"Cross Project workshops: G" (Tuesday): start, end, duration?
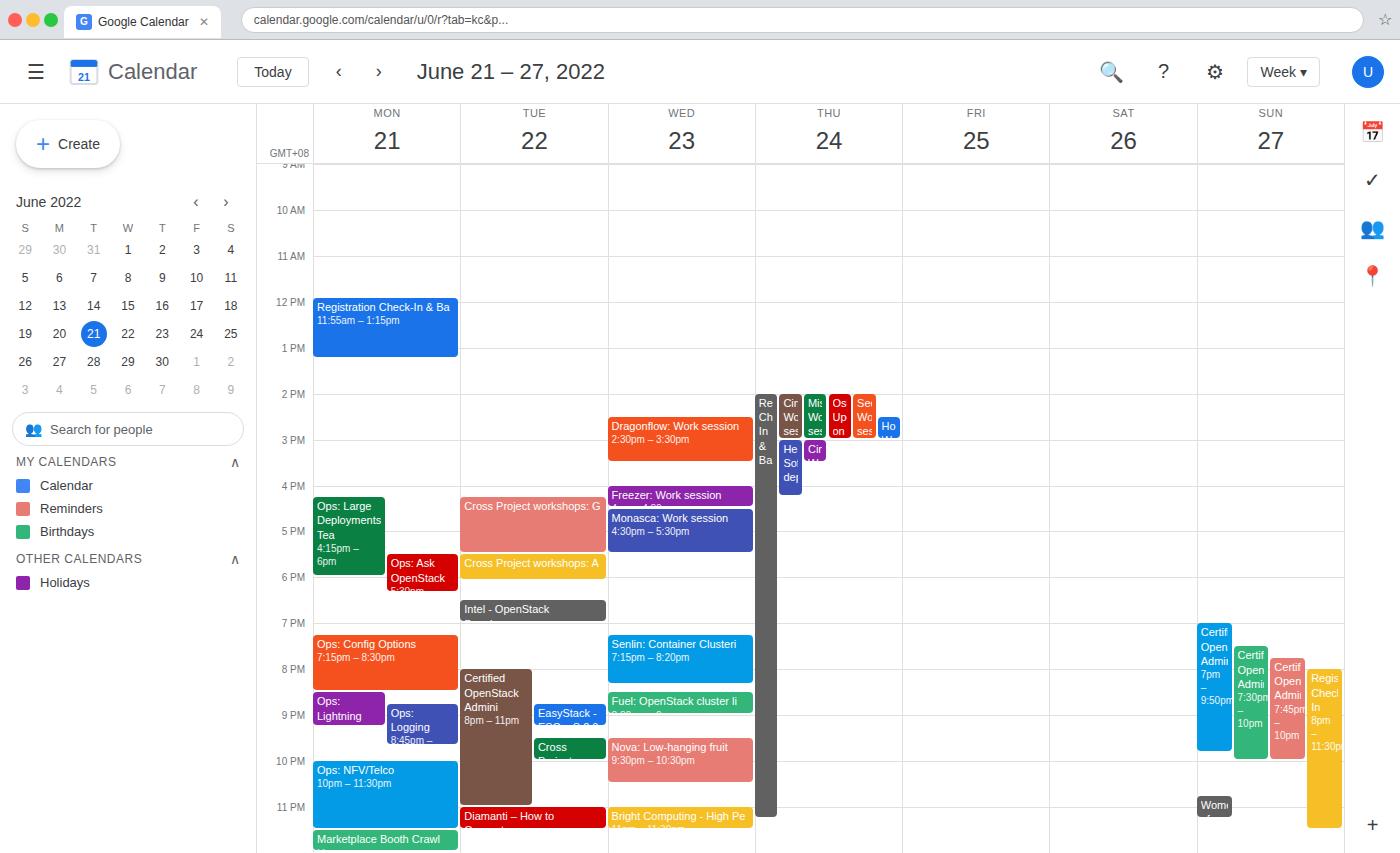
4:15 PM to 5:30 PM, 1 hour 15 minutes